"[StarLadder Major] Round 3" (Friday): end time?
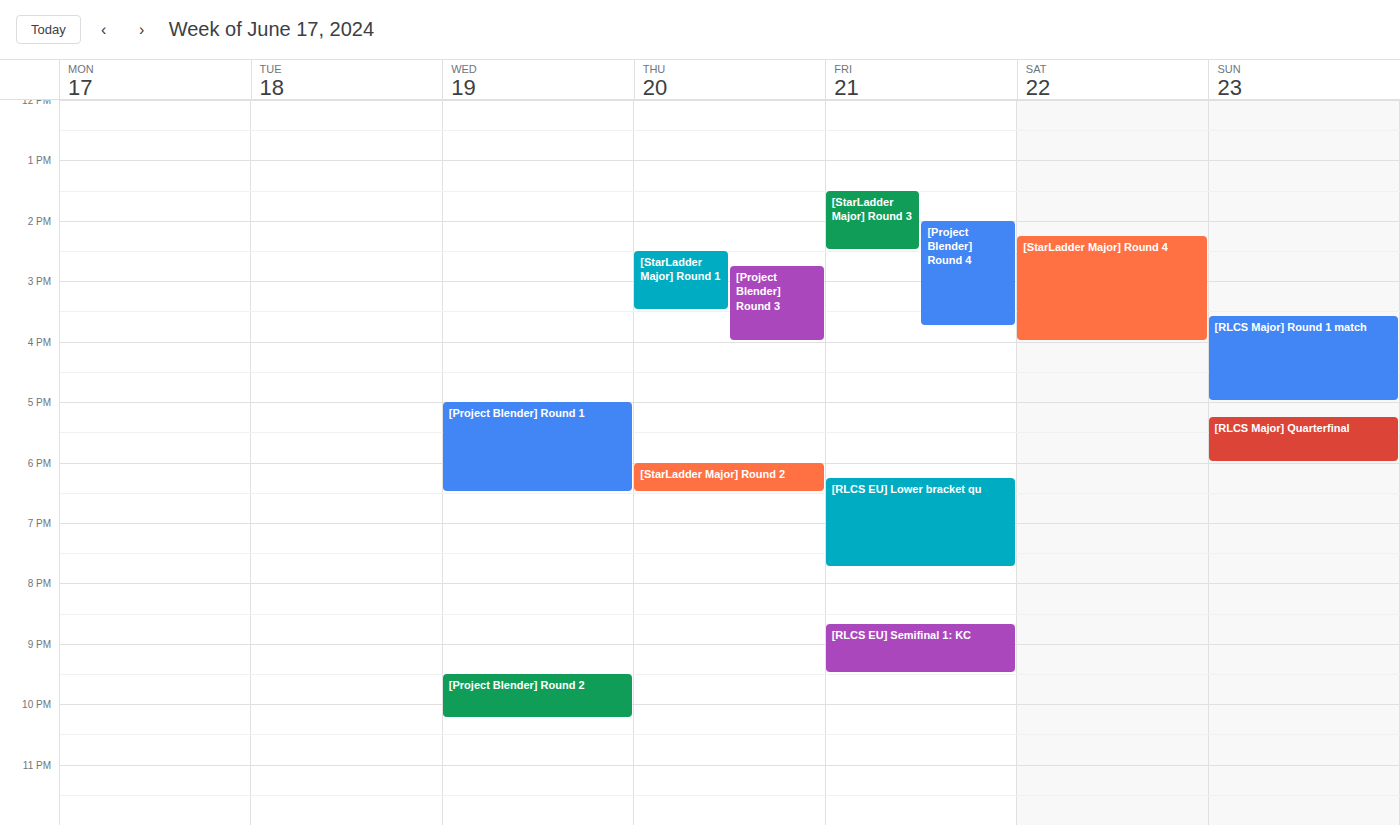
2:30 PM